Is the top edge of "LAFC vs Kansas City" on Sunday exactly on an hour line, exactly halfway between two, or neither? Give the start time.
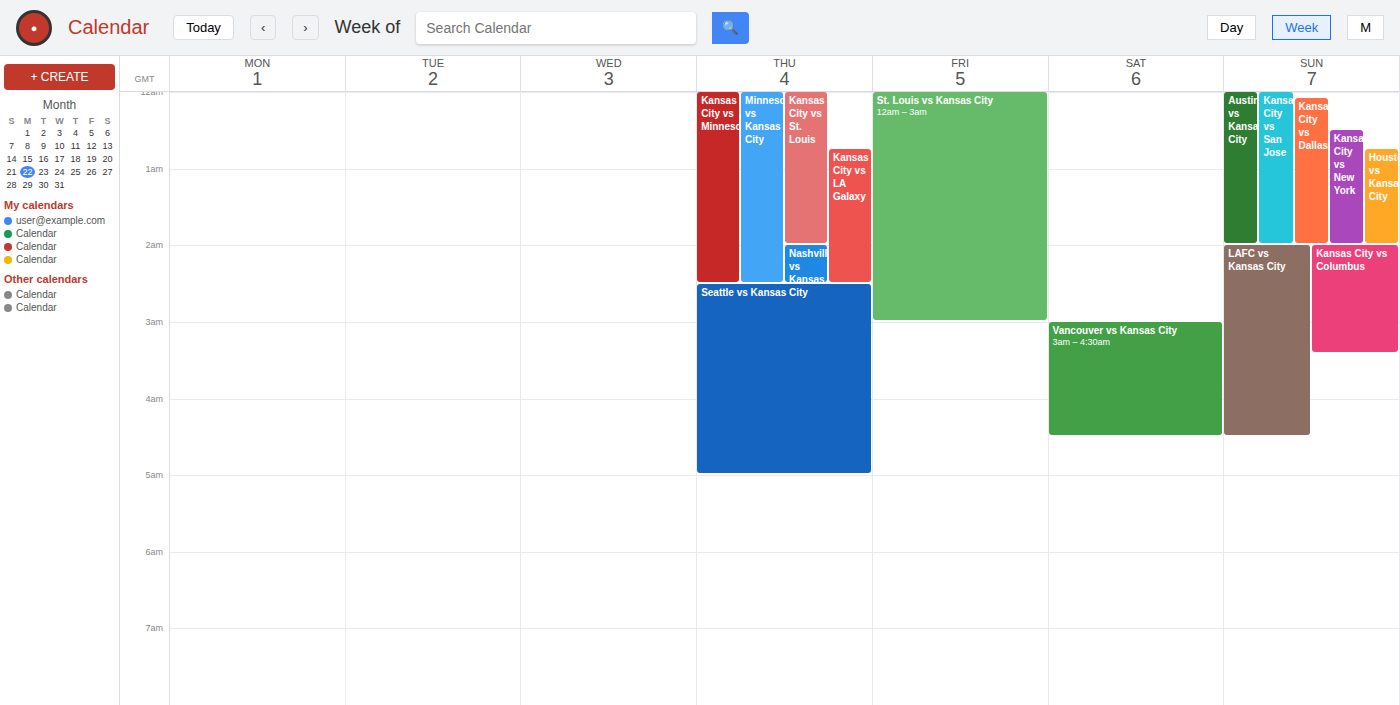
2:00 AM -- exactly on the 2 AM line.